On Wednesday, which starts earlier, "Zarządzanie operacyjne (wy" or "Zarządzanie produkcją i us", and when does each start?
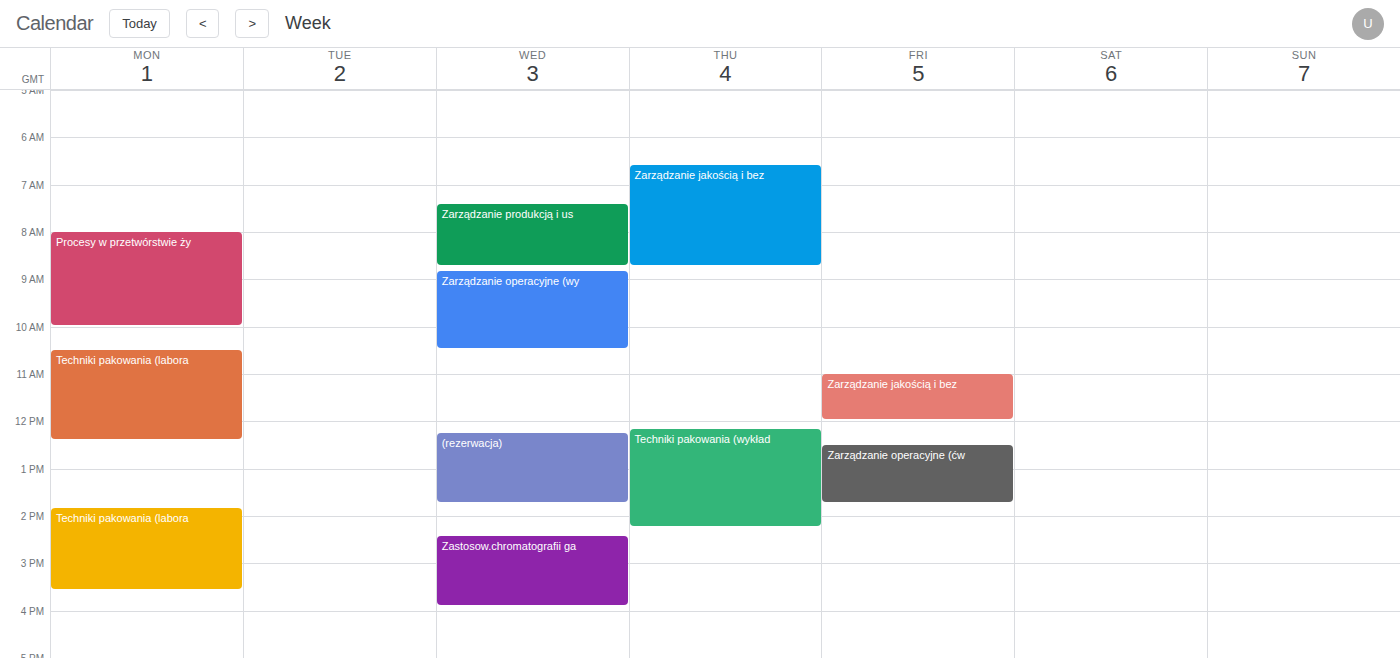
"Zarządzanie produkcją i us" 7:25 AM; "Zarządzanie operacyjne (wy" 8:50 AM.